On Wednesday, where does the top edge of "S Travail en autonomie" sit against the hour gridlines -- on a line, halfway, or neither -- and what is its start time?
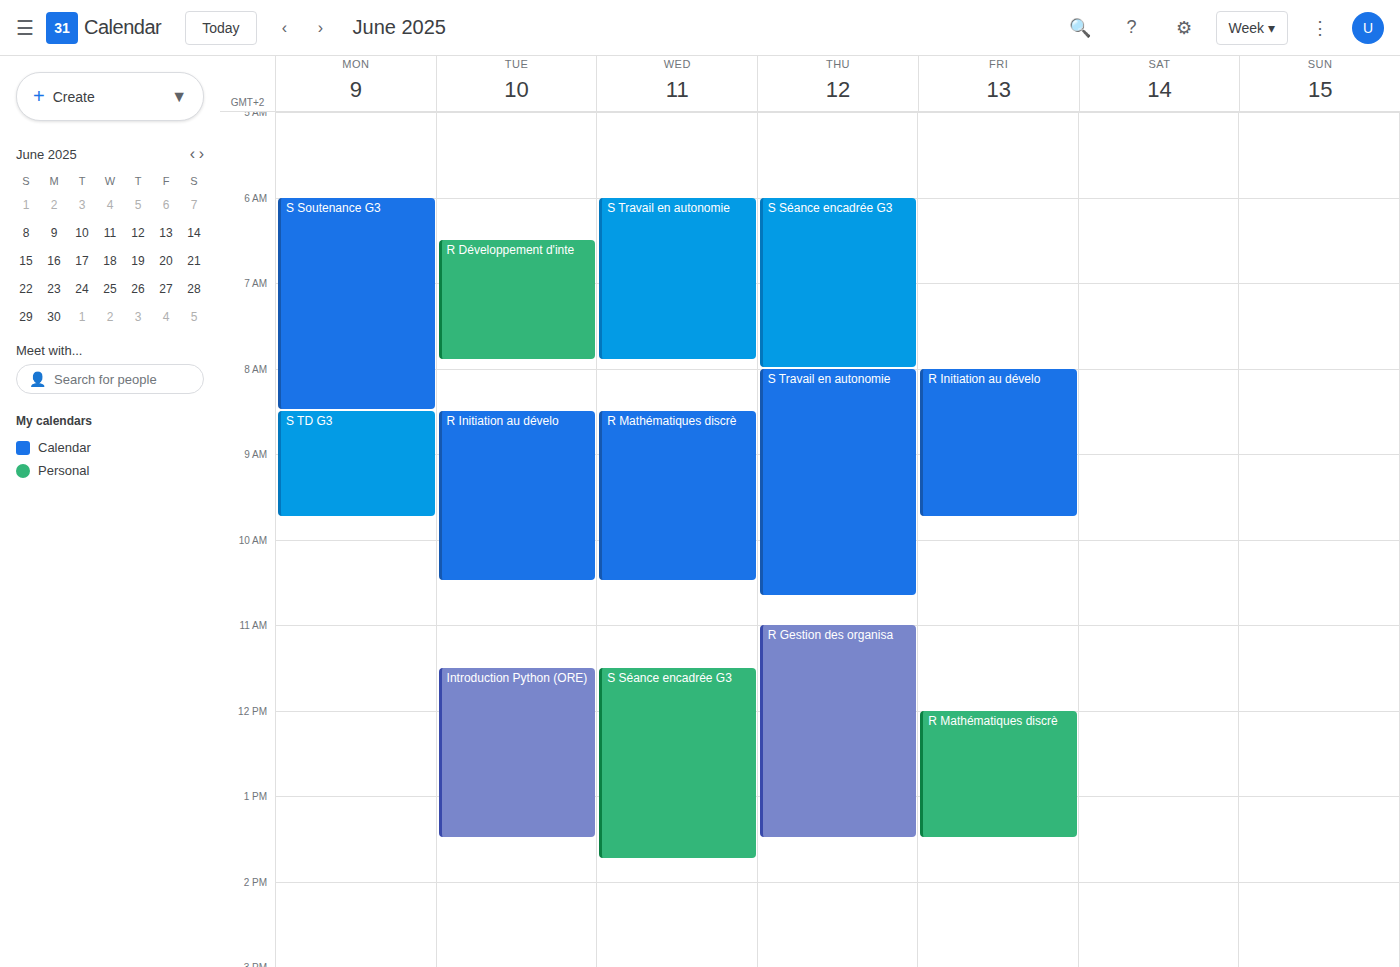
6:00 AM -- exactly on the 6 AM line.